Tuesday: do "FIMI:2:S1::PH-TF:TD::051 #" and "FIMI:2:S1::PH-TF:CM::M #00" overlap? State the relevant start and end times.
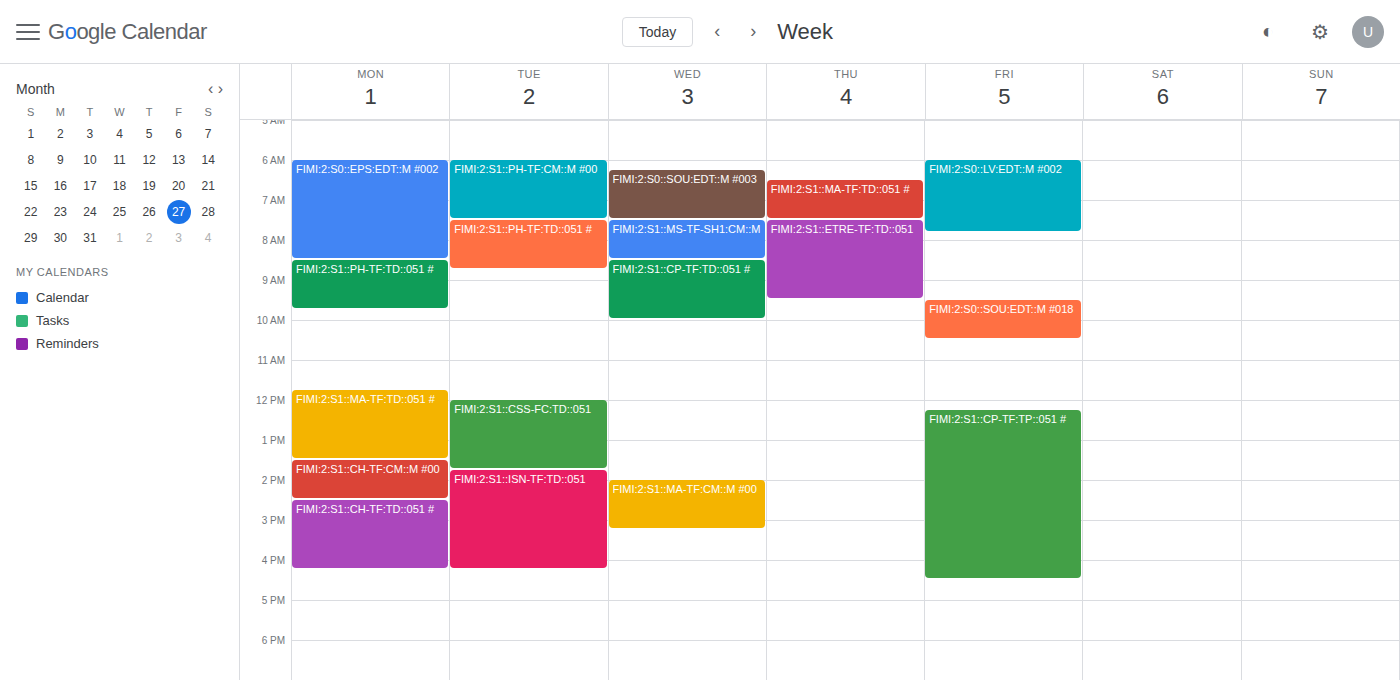
"FIMI:2:S1::PH-TF:CM::M #00" ends at 7:30 AM, exactly when "FIMI:2:S1::PH-TF:TD::051 #" starts -- they touch but do not overlap.